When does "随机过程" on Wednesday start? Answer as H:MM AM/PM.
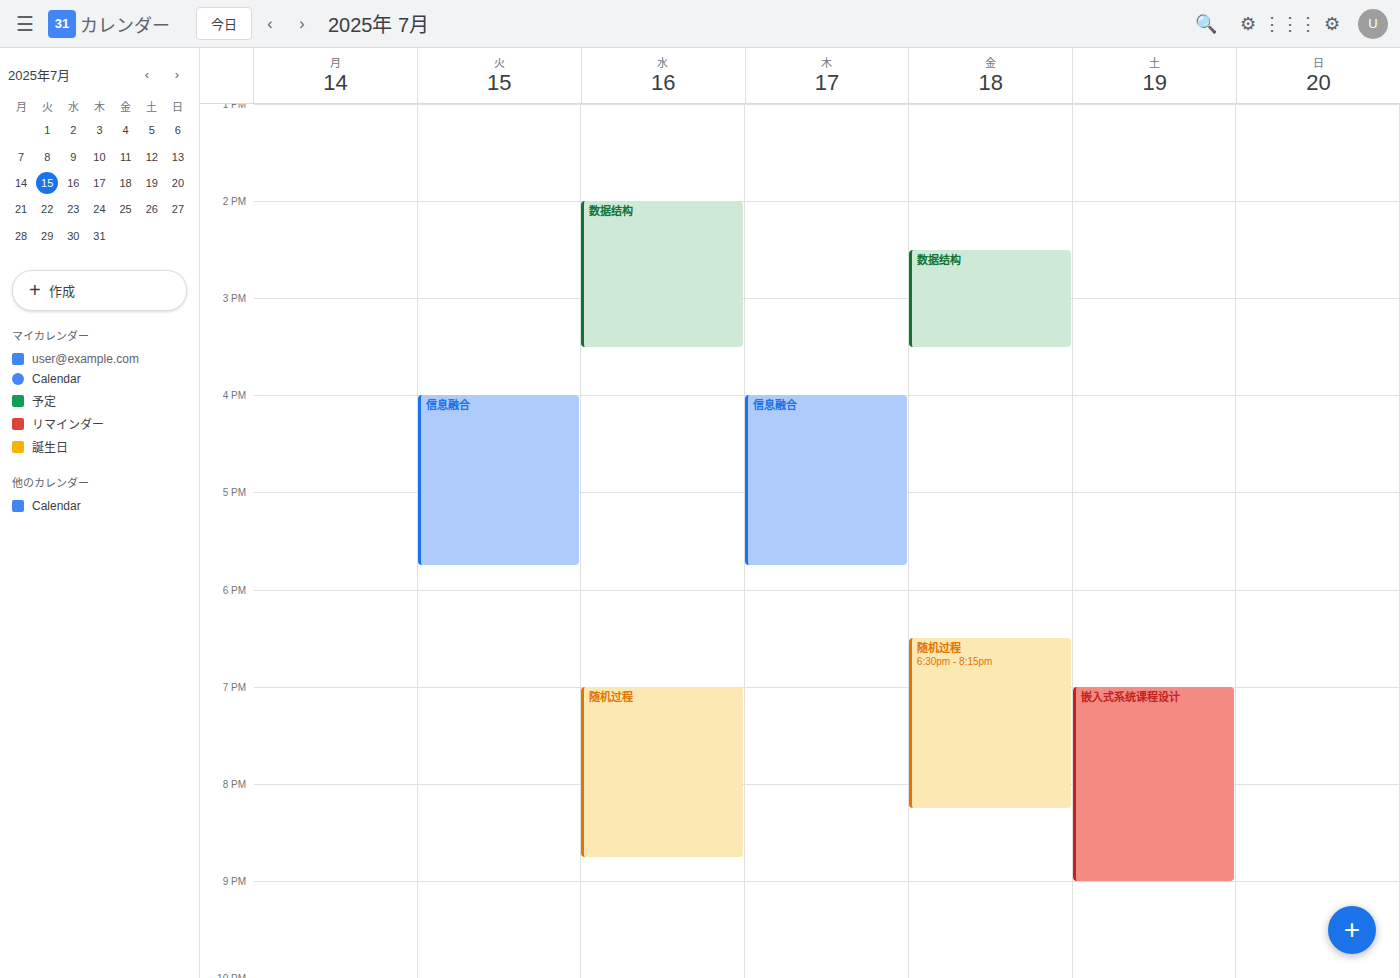
7:00 PM